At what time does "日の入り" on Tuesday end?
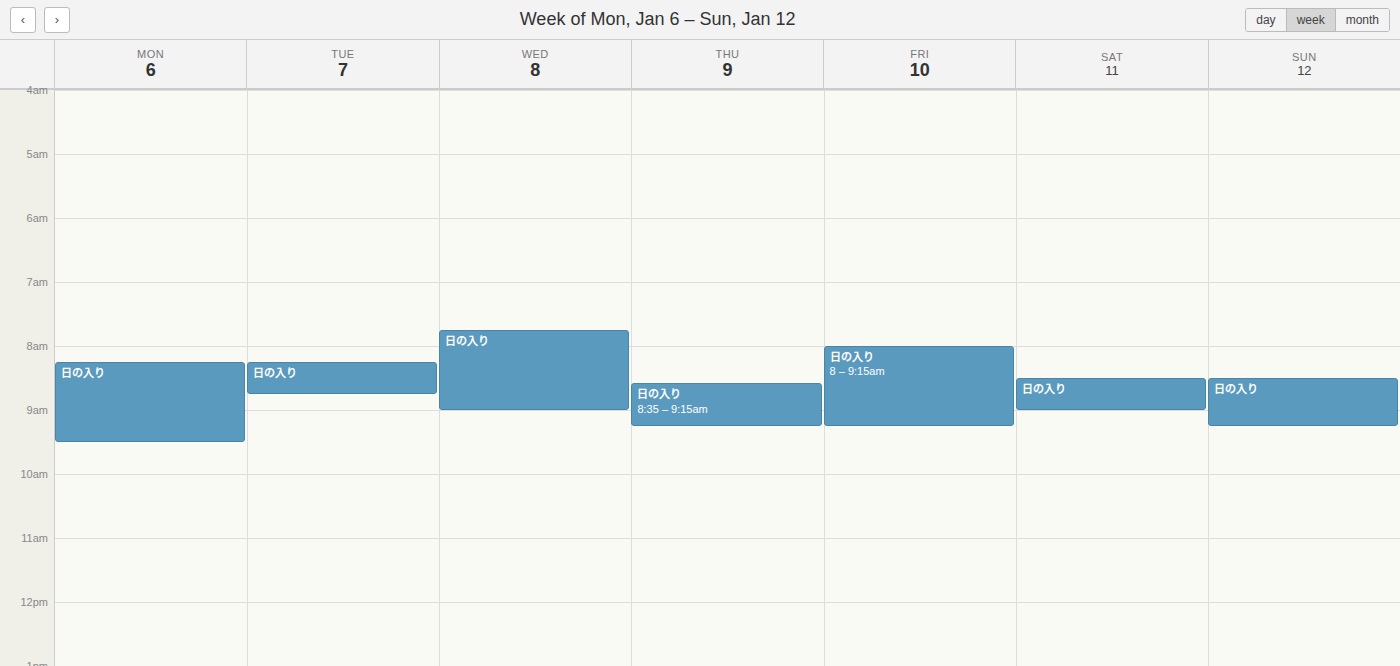
8:45 AM